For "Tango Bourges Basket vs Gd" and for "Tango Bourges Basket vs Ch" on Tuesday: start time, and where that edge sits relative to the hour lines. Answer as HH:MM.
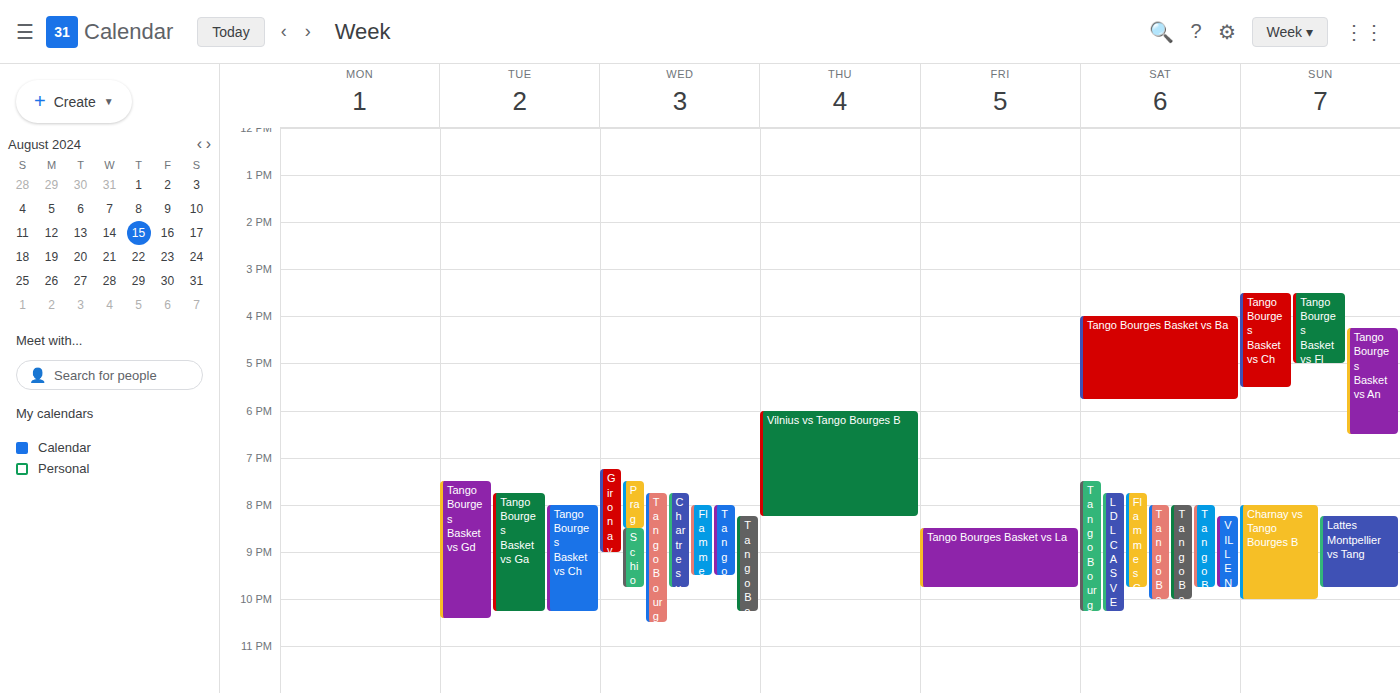
"Tango Bourges Basket vs Gd": 19:30, halfway between the 19:00 and 20:00 lines. "Tango Bourges Basket vs Ch": 20:00, exactly on the 20:00 line.